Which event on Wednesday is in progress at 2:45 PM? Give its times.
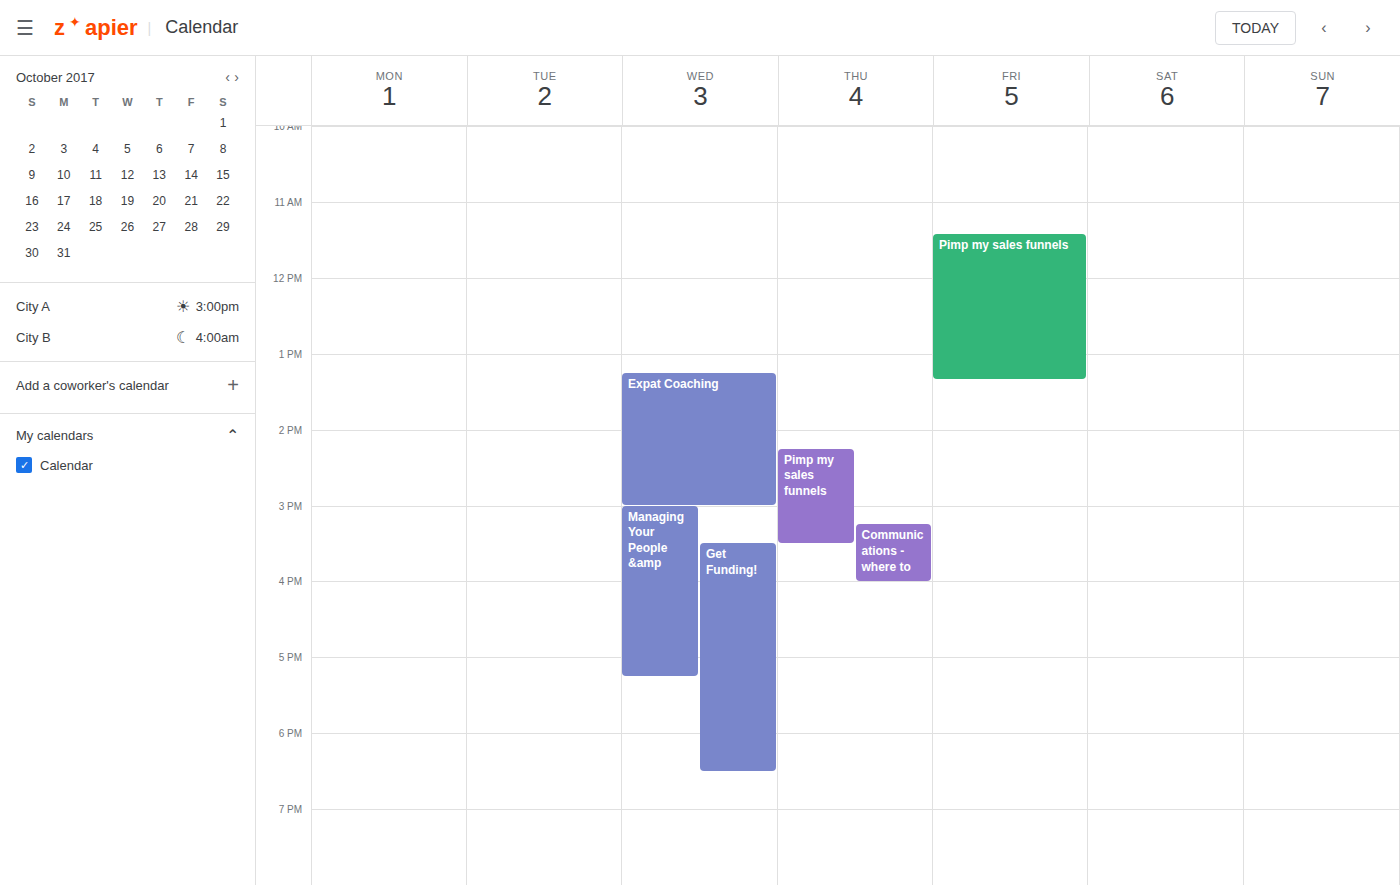
"Expat Coaching", 1:15 PM to 3:00 PM